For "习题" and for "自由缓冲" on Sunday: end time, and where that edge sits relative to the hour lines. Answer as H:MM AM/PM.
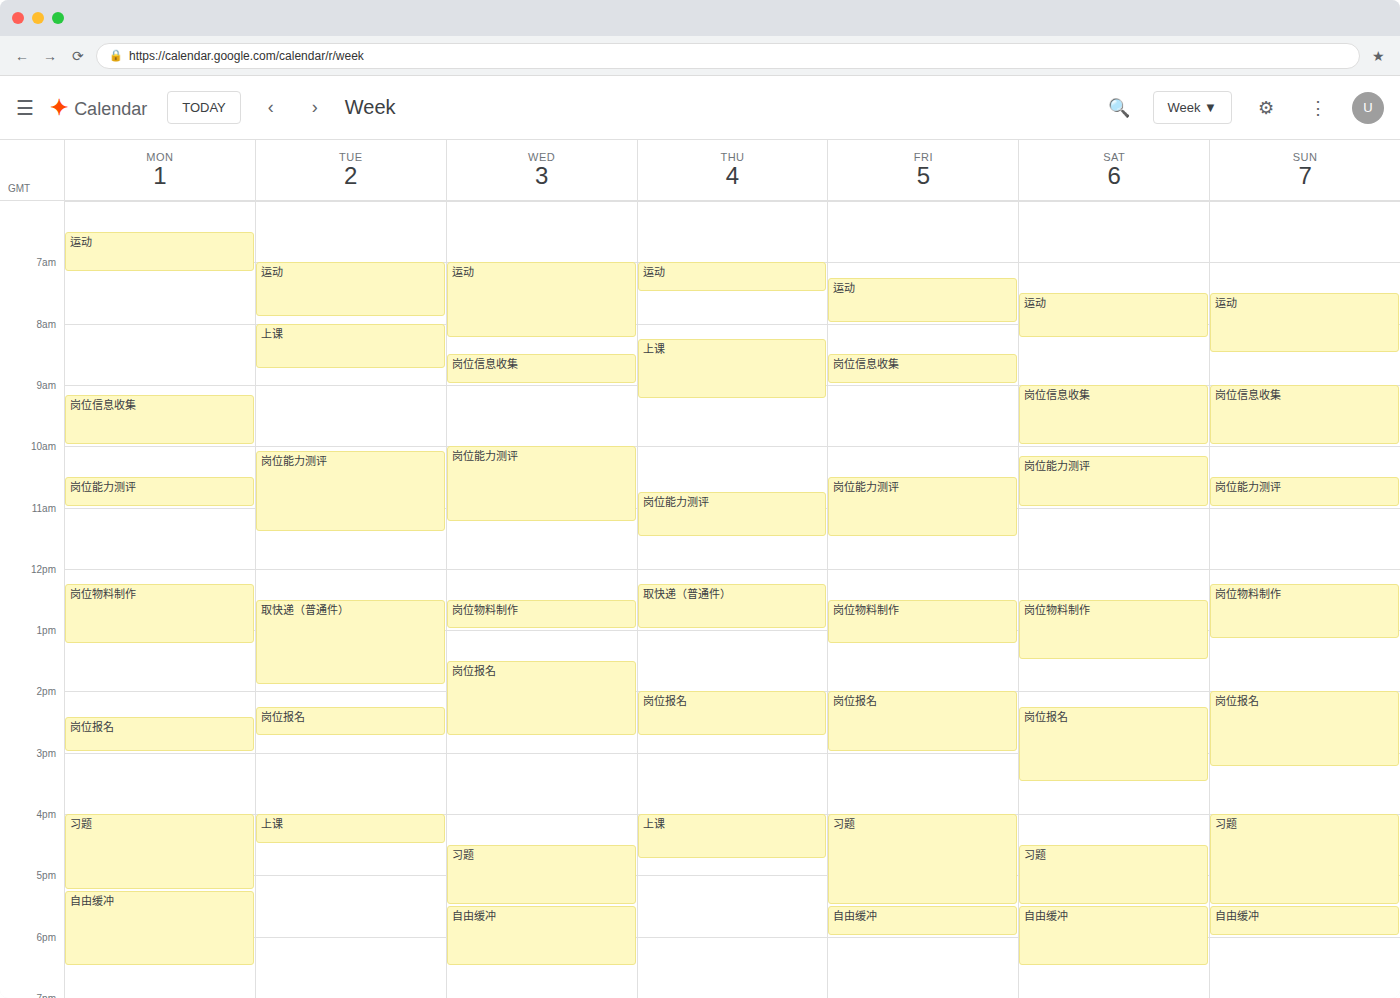
"习题": 5:30 PM, halfway between the 5 PM and 6 PM lines. "自由缓冲": 6:00 PM, exactly on the 6 PM line.